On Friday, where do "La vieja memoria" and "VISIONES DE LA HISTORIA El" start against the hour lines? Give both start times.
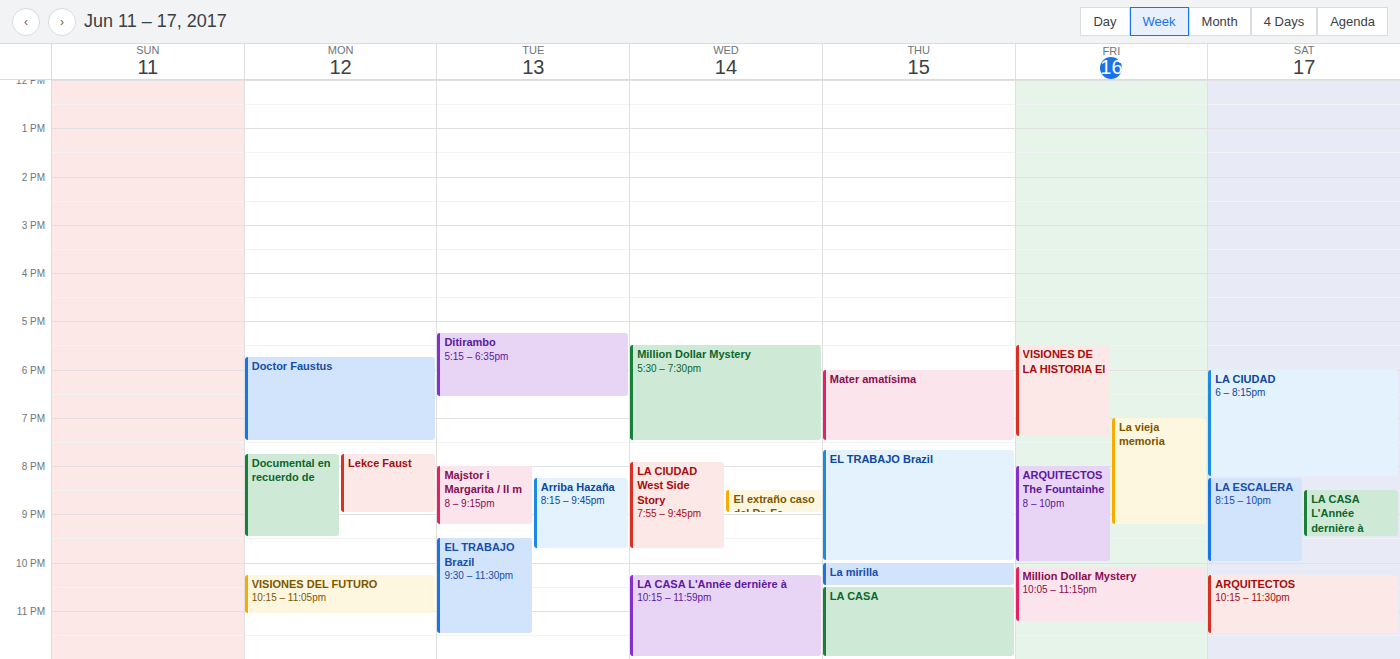
"La vieja memoria": 7:00 PM, exactly on the 7 PM line. "VISIONES DE LA HISTORIA El": 5:30 PM, halfway between the 5 PM and 6 PM lines.